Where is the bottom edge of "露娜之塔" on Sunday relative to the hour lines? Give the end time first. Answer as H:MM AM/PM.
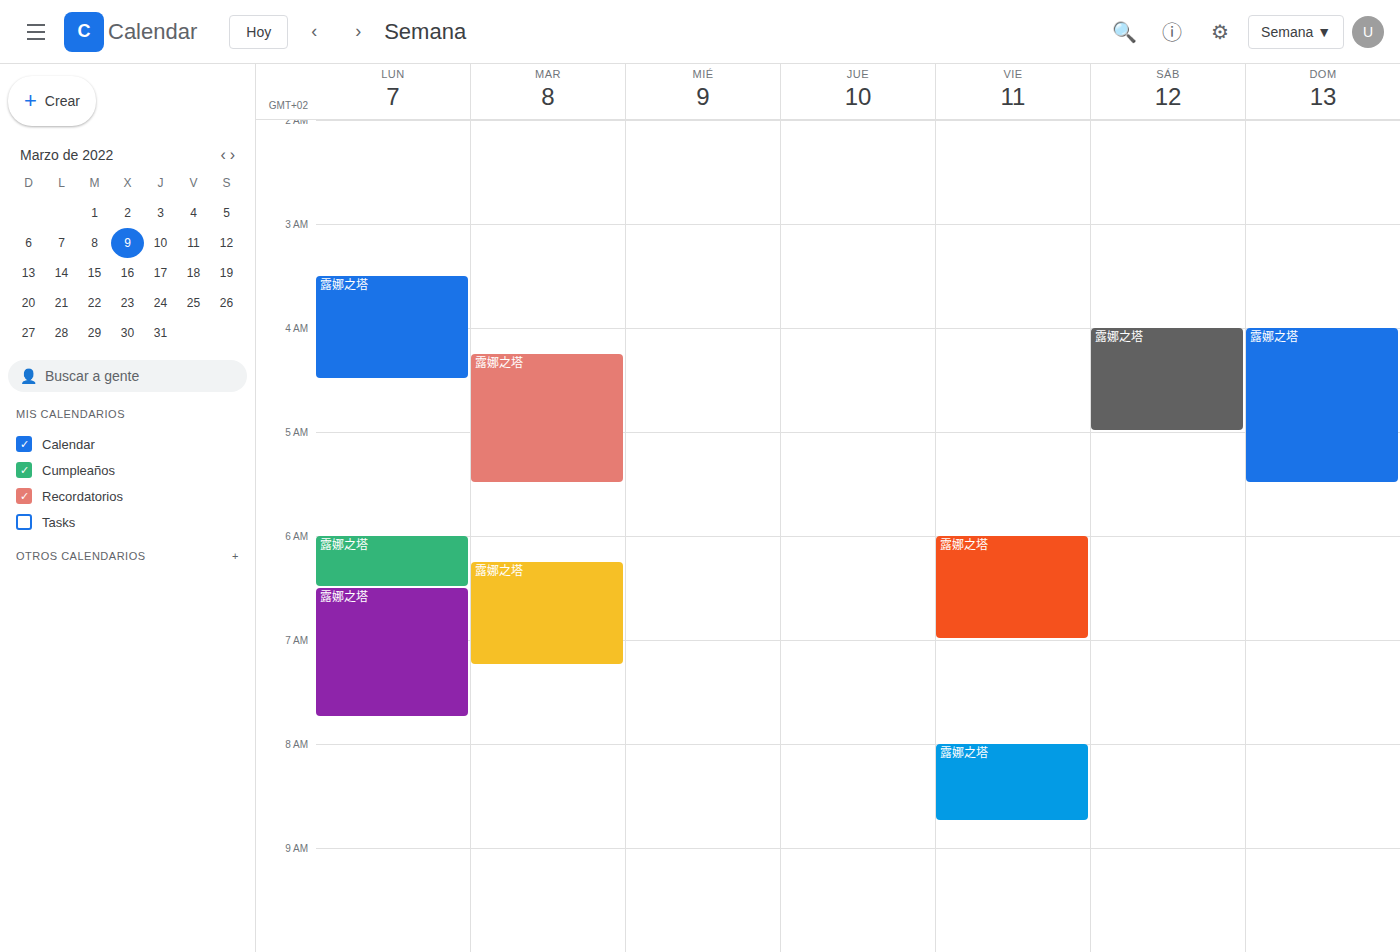
5:30 AM -- halfway between the 5 AM and 6 AM lines.